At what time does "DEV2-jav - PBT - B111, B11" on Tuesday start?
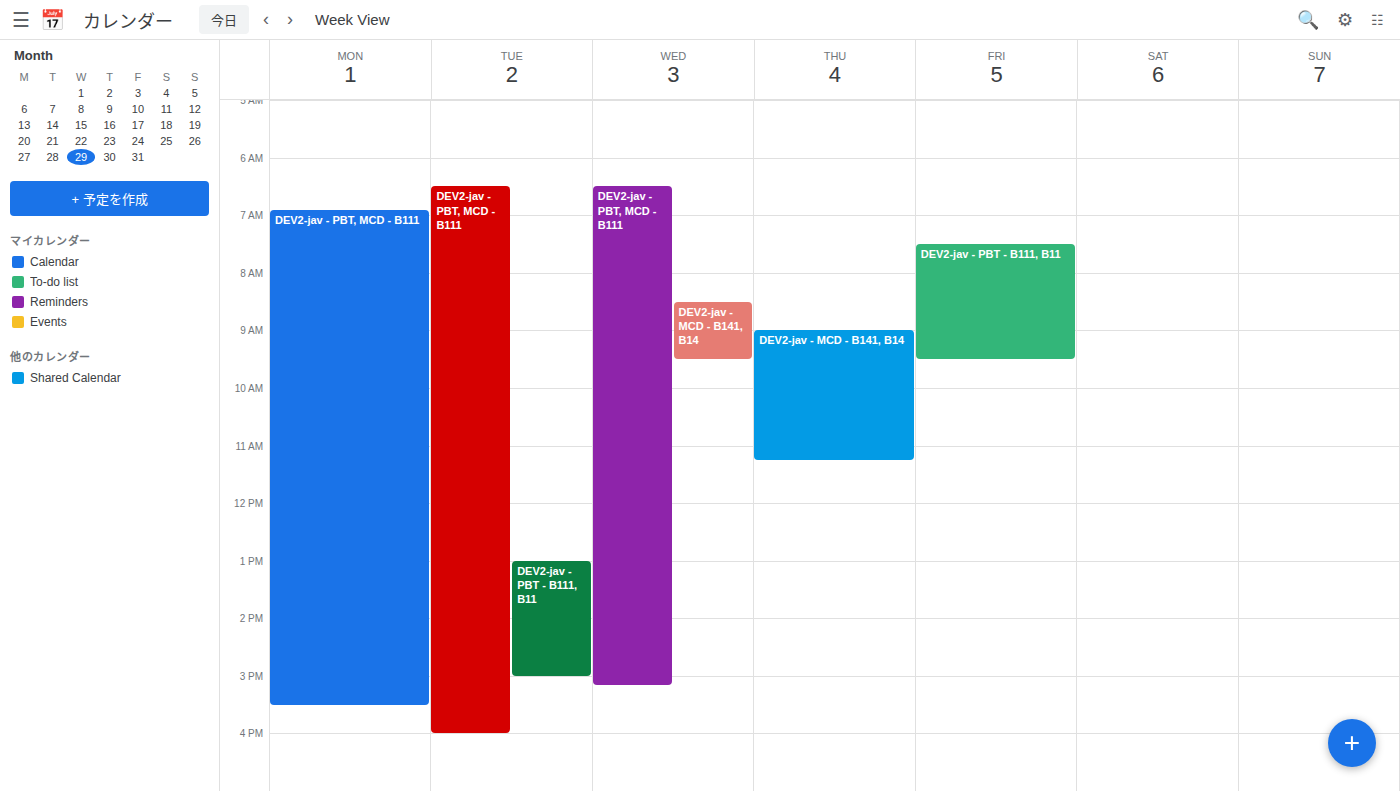
1:00 PM